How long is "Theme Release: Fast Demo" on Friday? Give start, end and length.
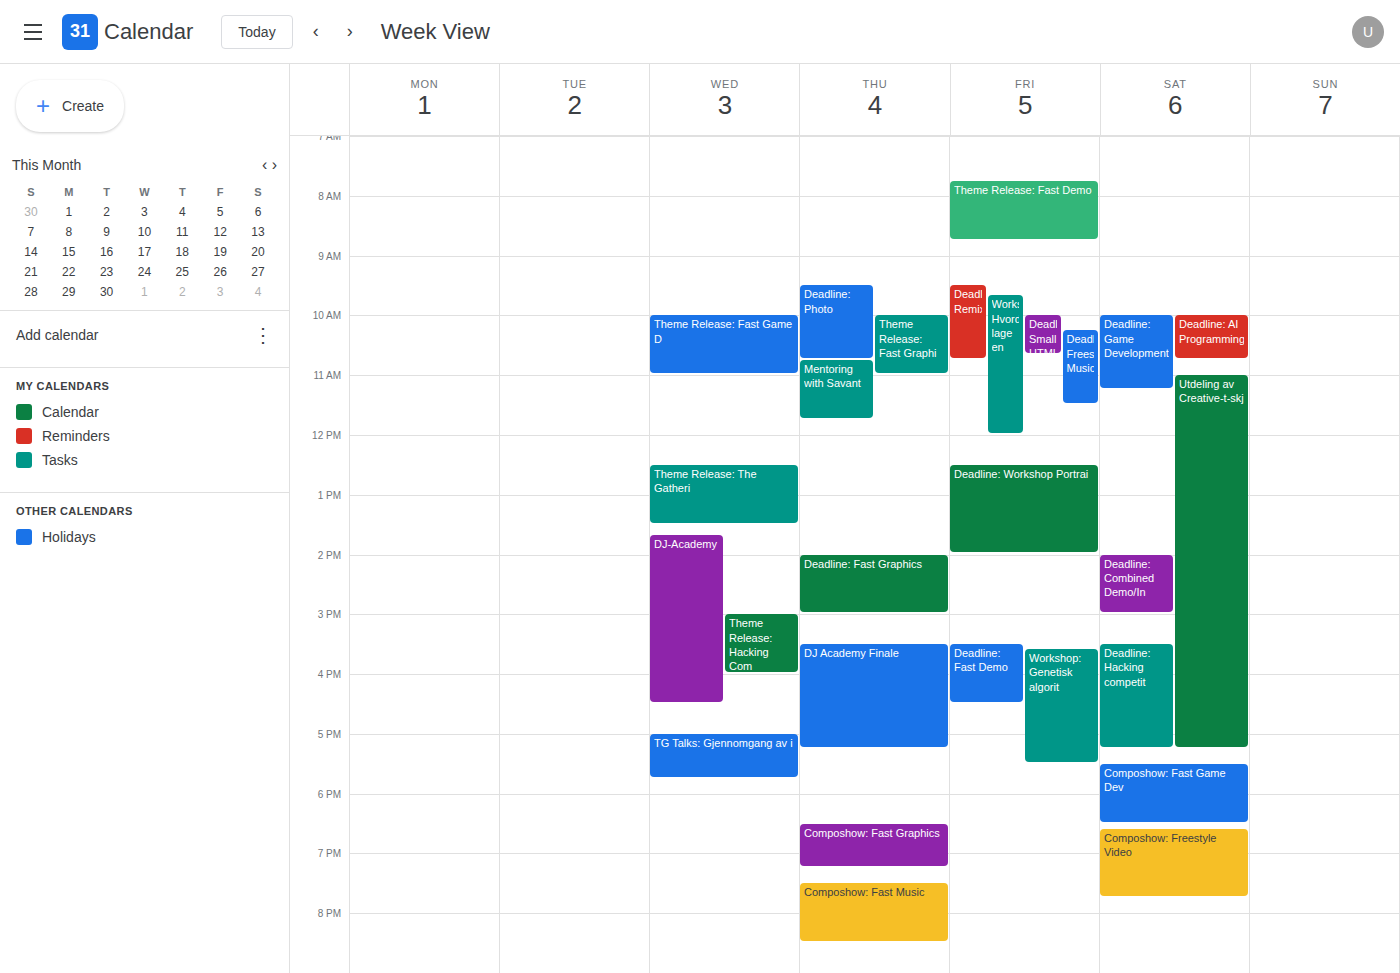
7:45 AM to 8:45 AM, 1 hour